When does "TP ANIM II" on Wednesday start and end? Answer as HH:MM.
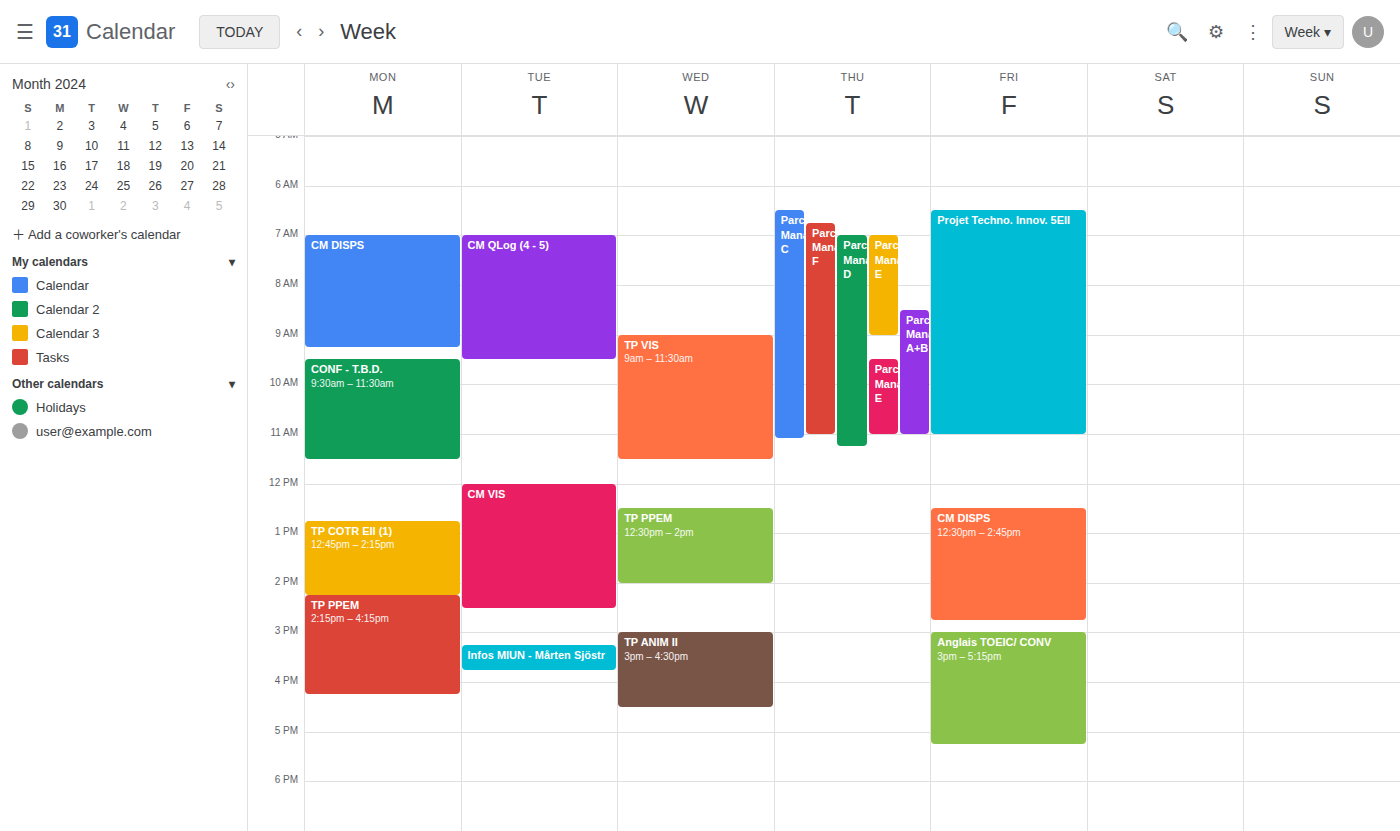
15:00 to 16:30